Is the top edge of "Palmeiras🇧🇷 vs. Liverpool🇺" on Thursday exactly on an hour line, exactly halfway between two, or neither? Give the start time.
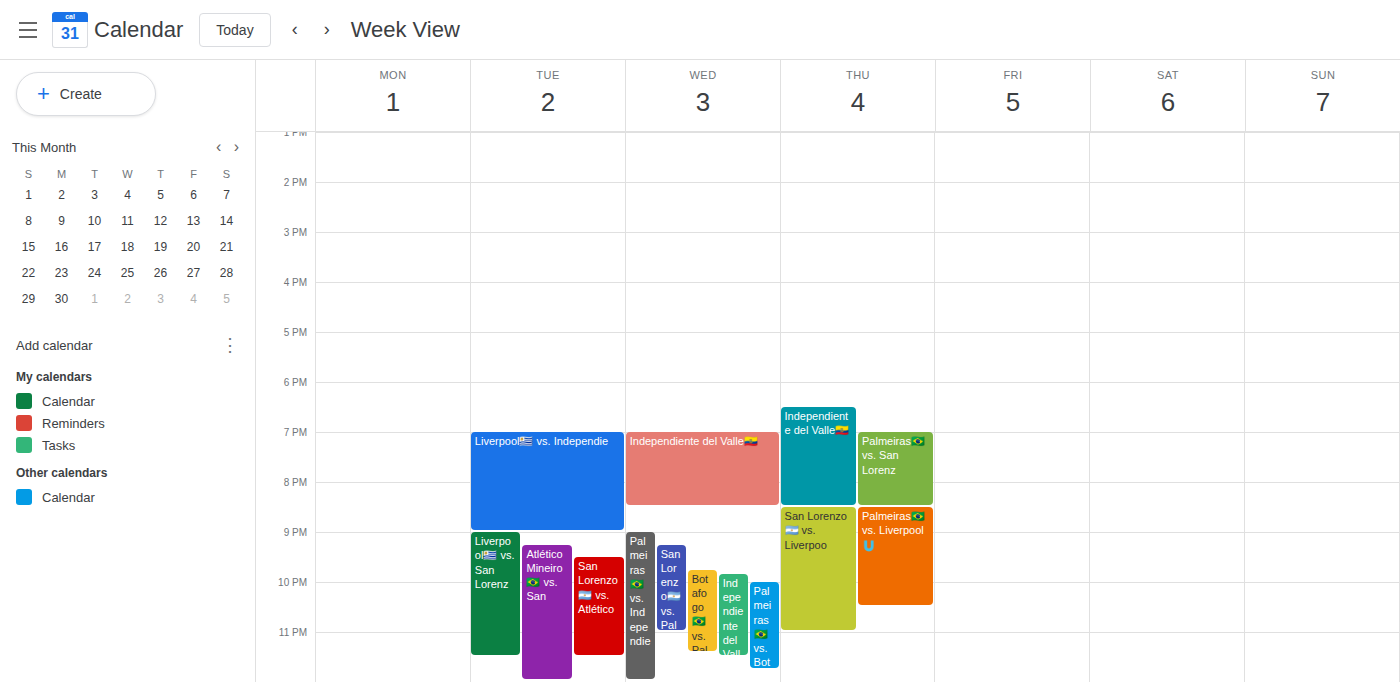
20:30 -- halfway between the 20:00 and 21:00 lines.